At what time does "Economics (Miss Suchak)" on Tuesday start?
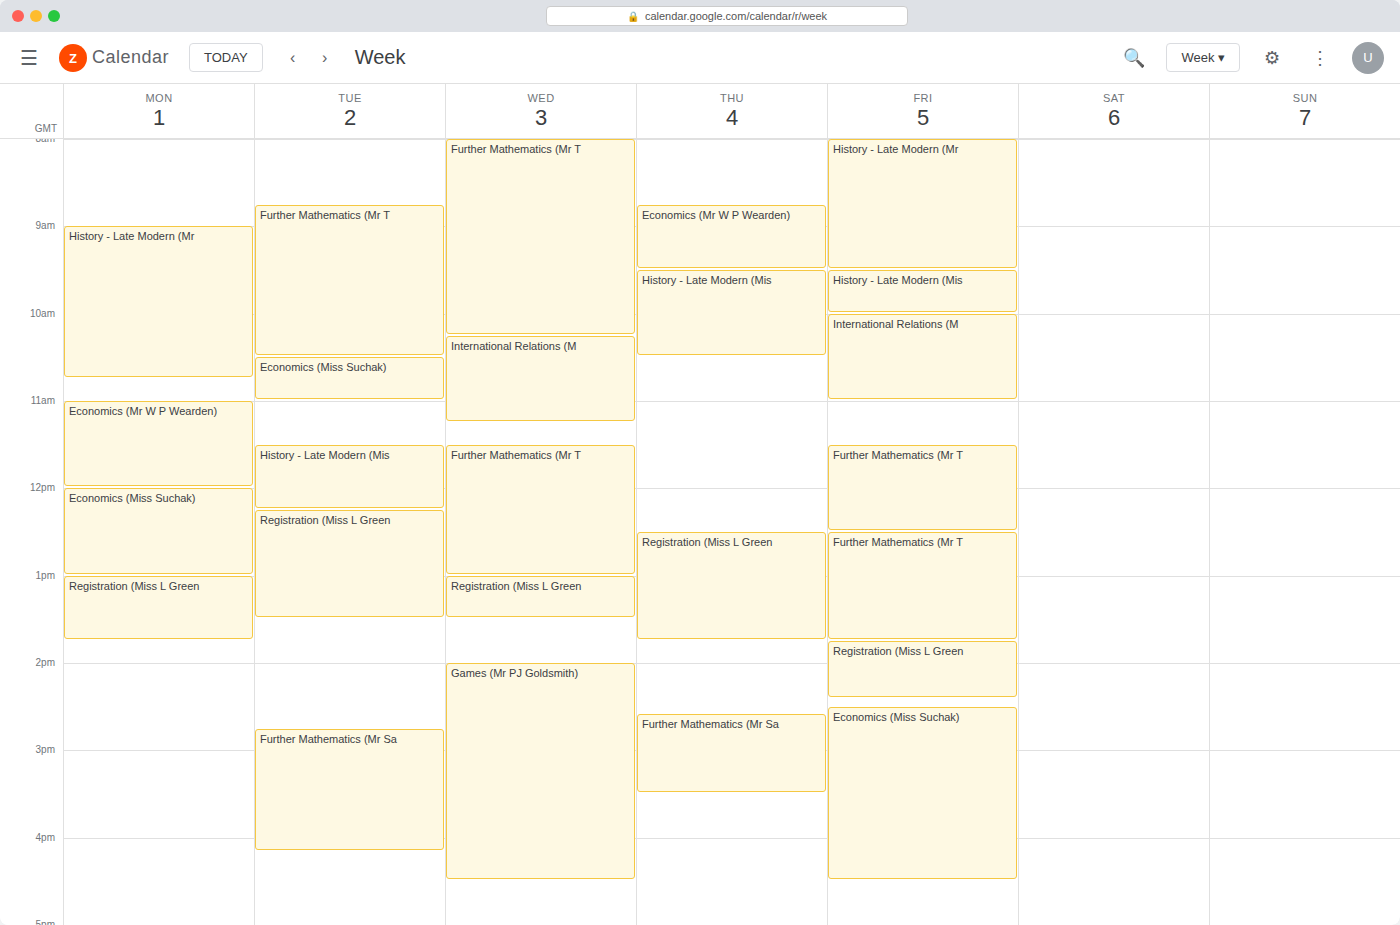
10:30 AM